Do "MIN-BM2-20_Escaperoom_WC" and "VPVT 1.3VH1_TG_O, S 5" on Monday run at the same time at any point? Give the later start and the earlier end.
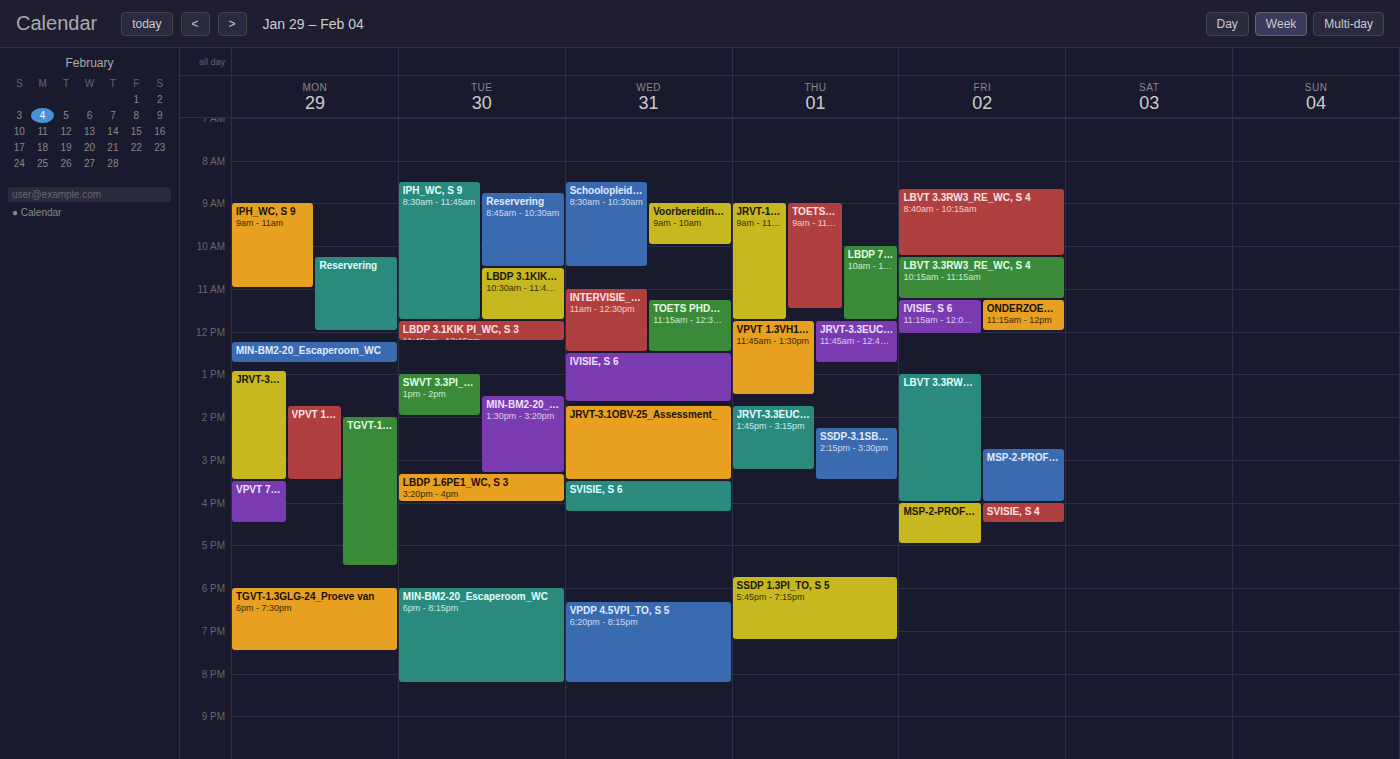
"MIN-BM2-20_Escaperoom_WC" ends at 12:45 PM and "VPVT 1.3VH1_TG_O, S 5" starts at 1:45 PM -- no overlap.